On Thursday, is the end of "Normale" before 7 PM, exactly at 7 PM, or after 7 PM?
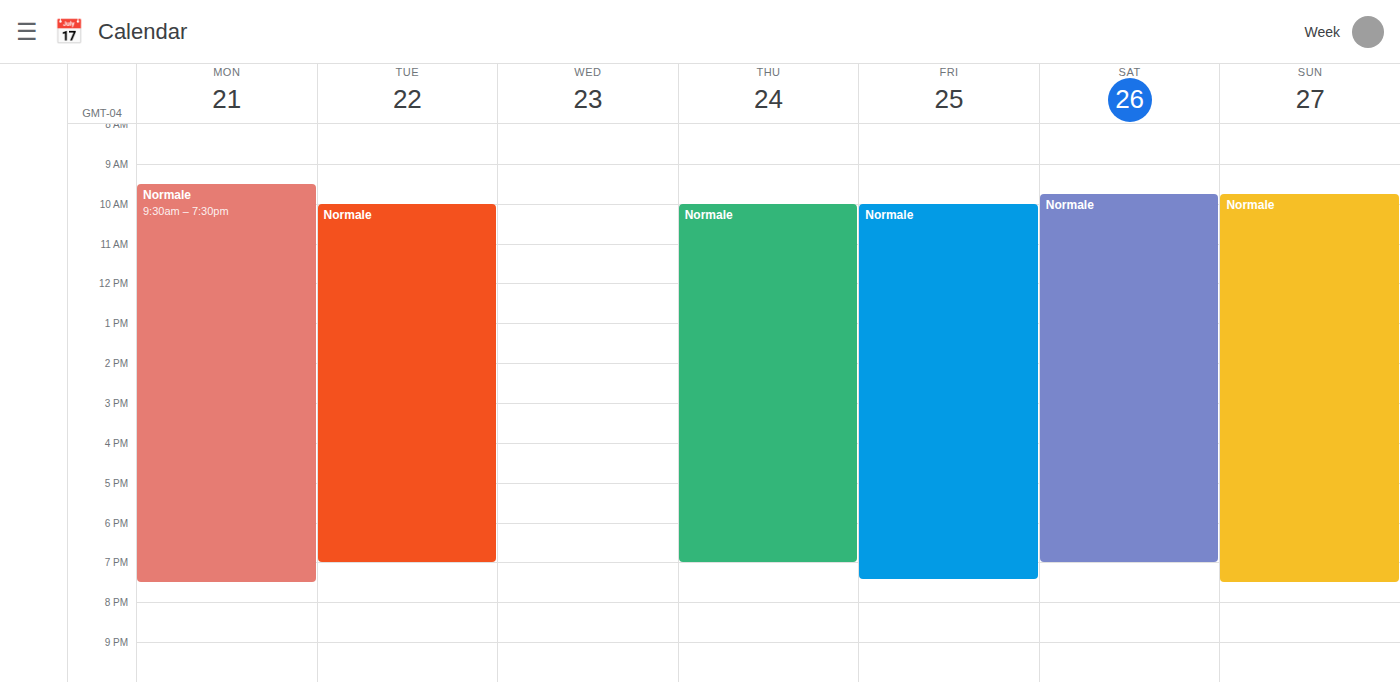
7:00 PM -- exactly at 7 PM, on the 7 PM line.